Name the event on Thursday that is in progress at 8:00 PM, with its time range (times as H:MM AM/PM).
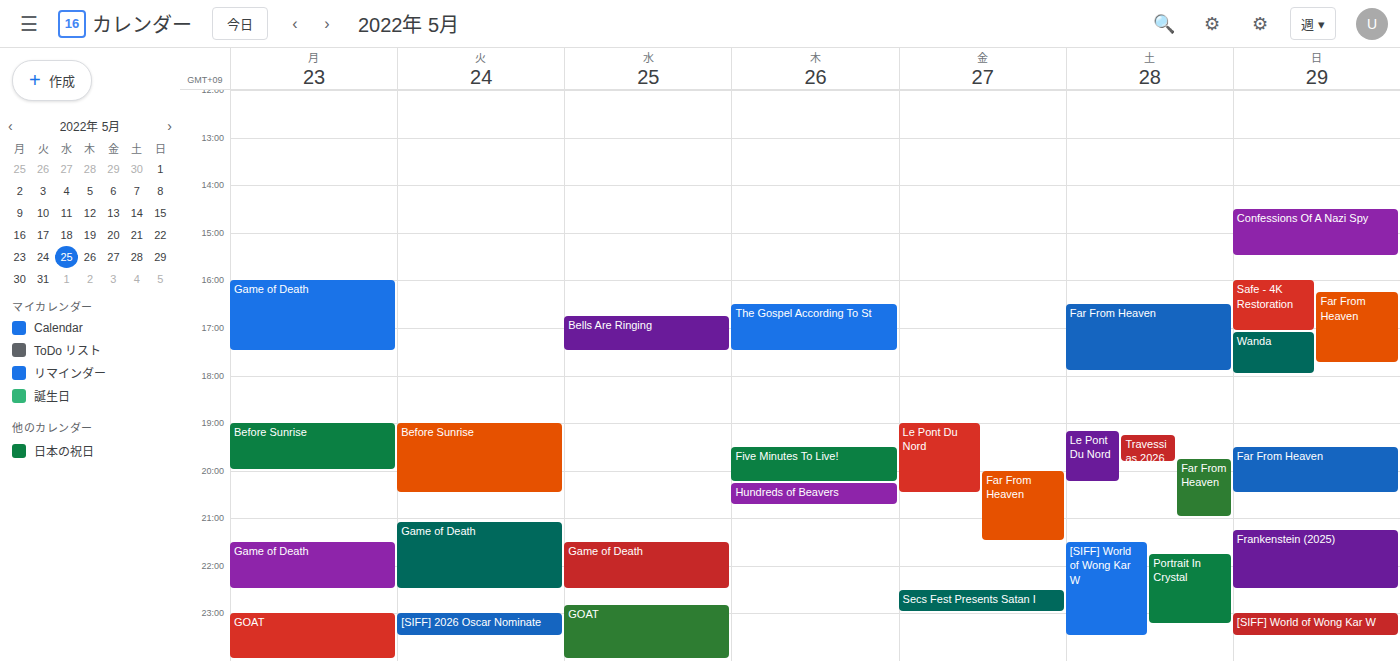
"Five Minutes To Live!", 7:30 PM to 8:15 PM